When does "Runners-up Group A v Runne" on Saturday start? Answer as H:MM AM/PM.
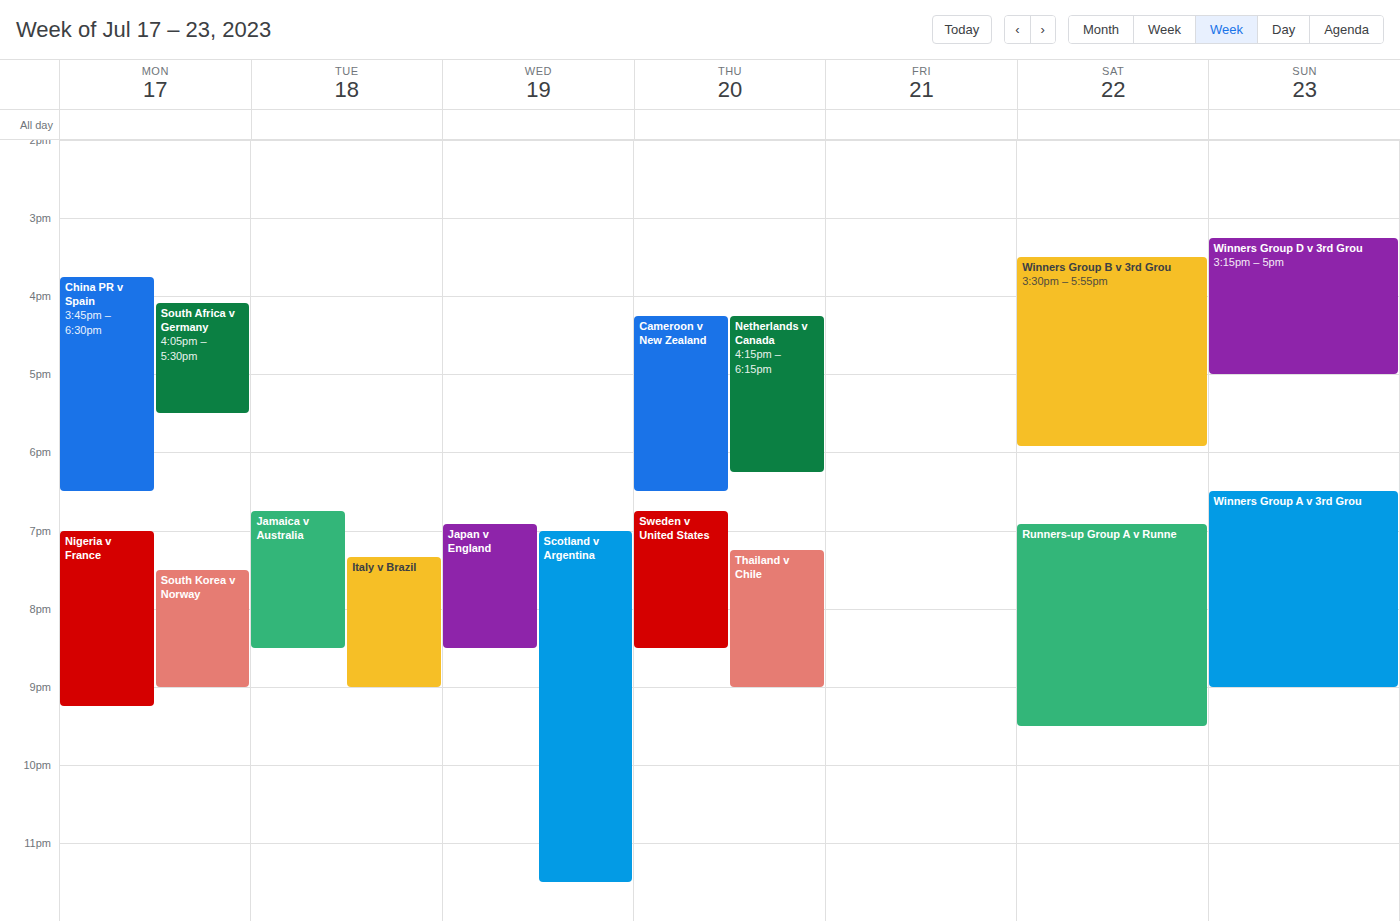
6:55 PM